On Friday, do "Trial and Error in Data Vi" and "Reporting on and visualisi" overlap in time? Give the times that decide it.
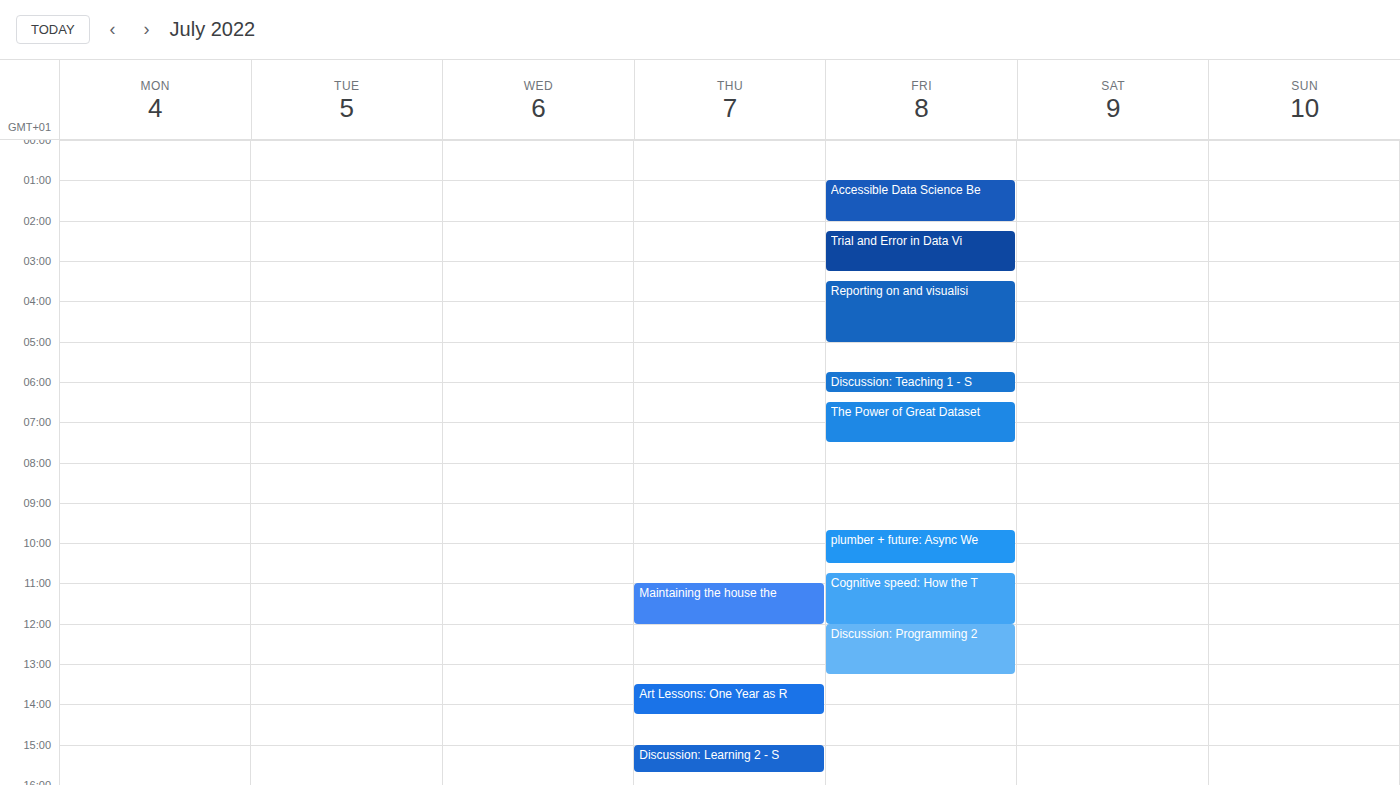
"Trial and Error in Data Vi" ends at 03:15 and "Reporting on and visualisi" starts at 03:30 -- no overlap.